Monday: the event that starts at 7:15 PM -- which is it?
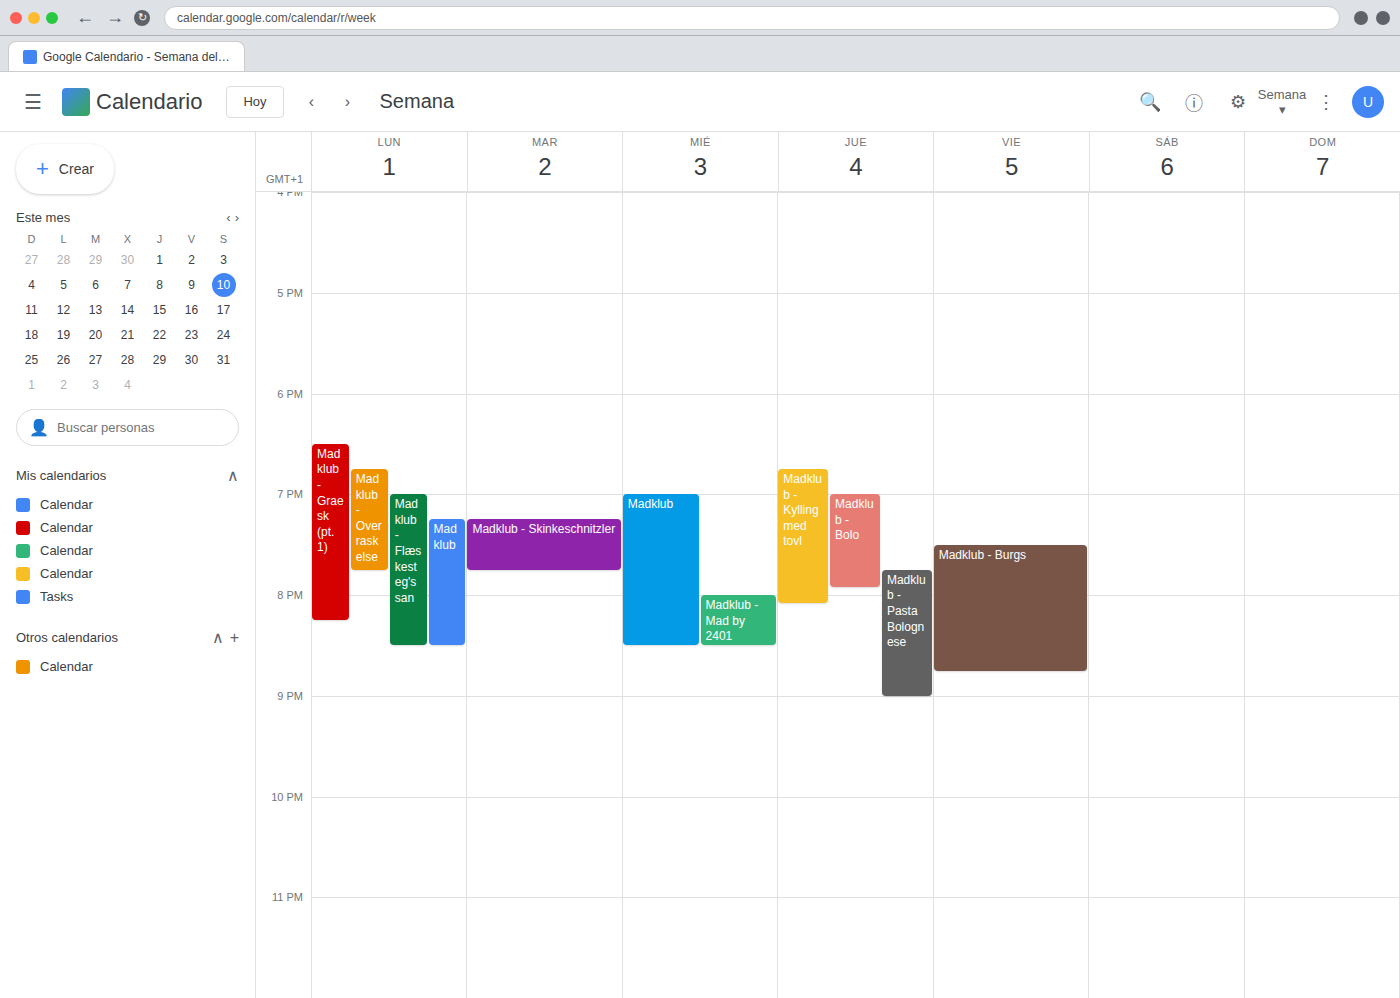
"Madklub"